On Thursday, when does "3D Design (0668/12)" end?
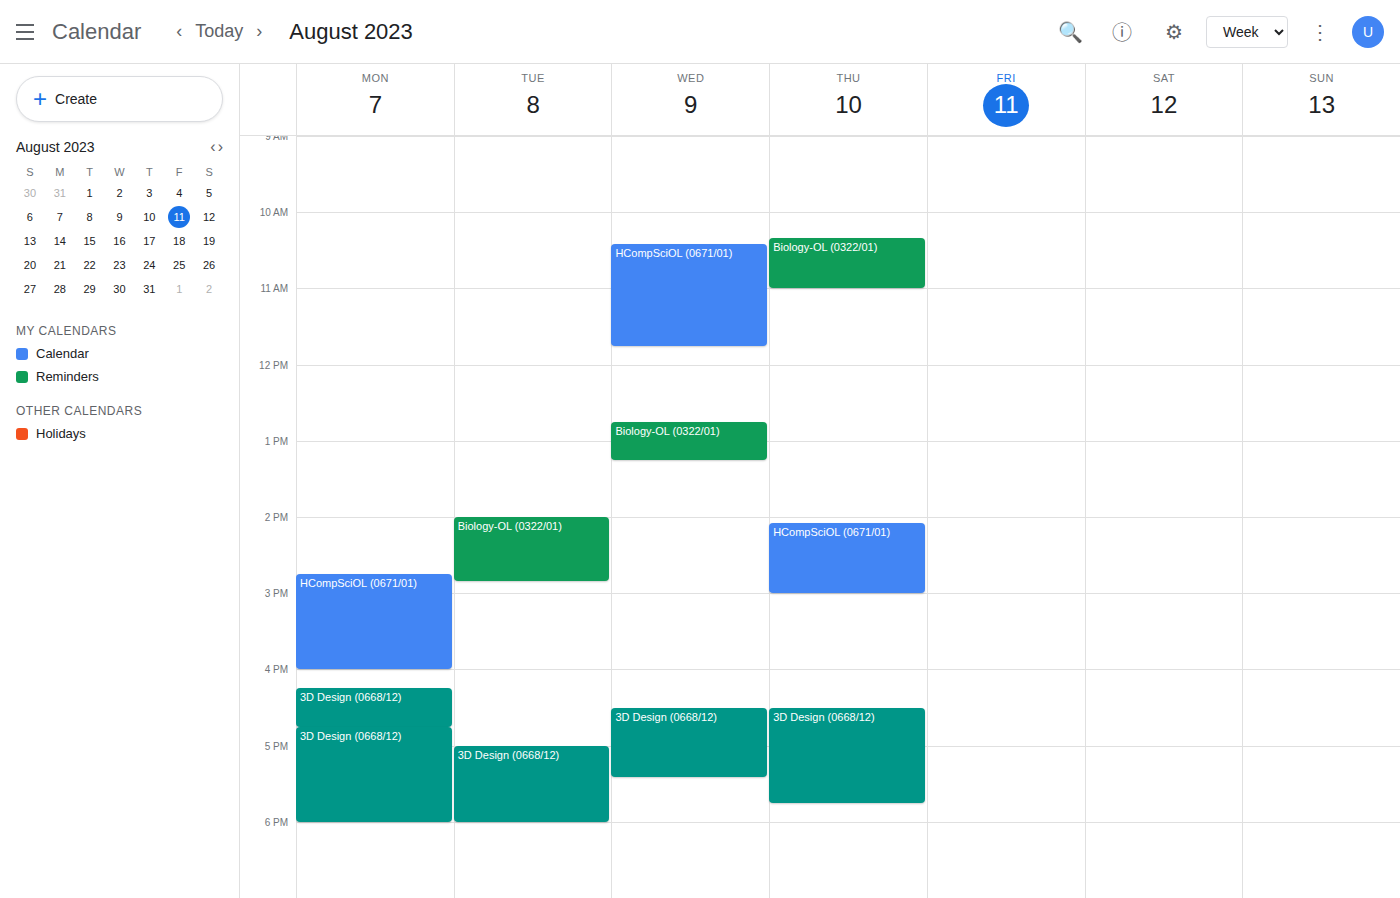
5:45 PM